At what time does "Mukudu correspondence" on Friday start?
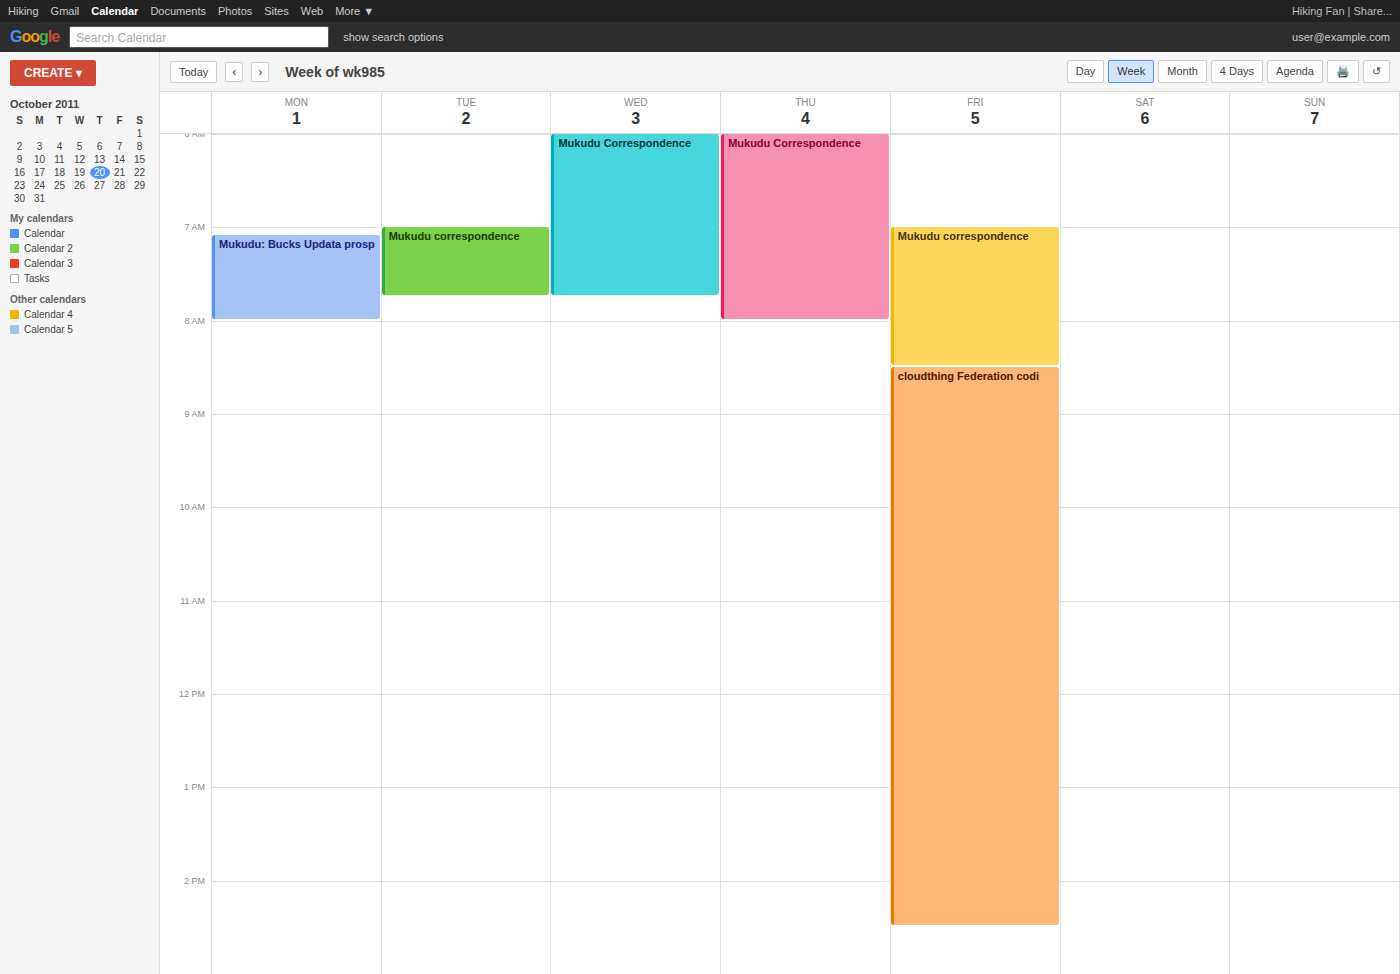
7:00 AM